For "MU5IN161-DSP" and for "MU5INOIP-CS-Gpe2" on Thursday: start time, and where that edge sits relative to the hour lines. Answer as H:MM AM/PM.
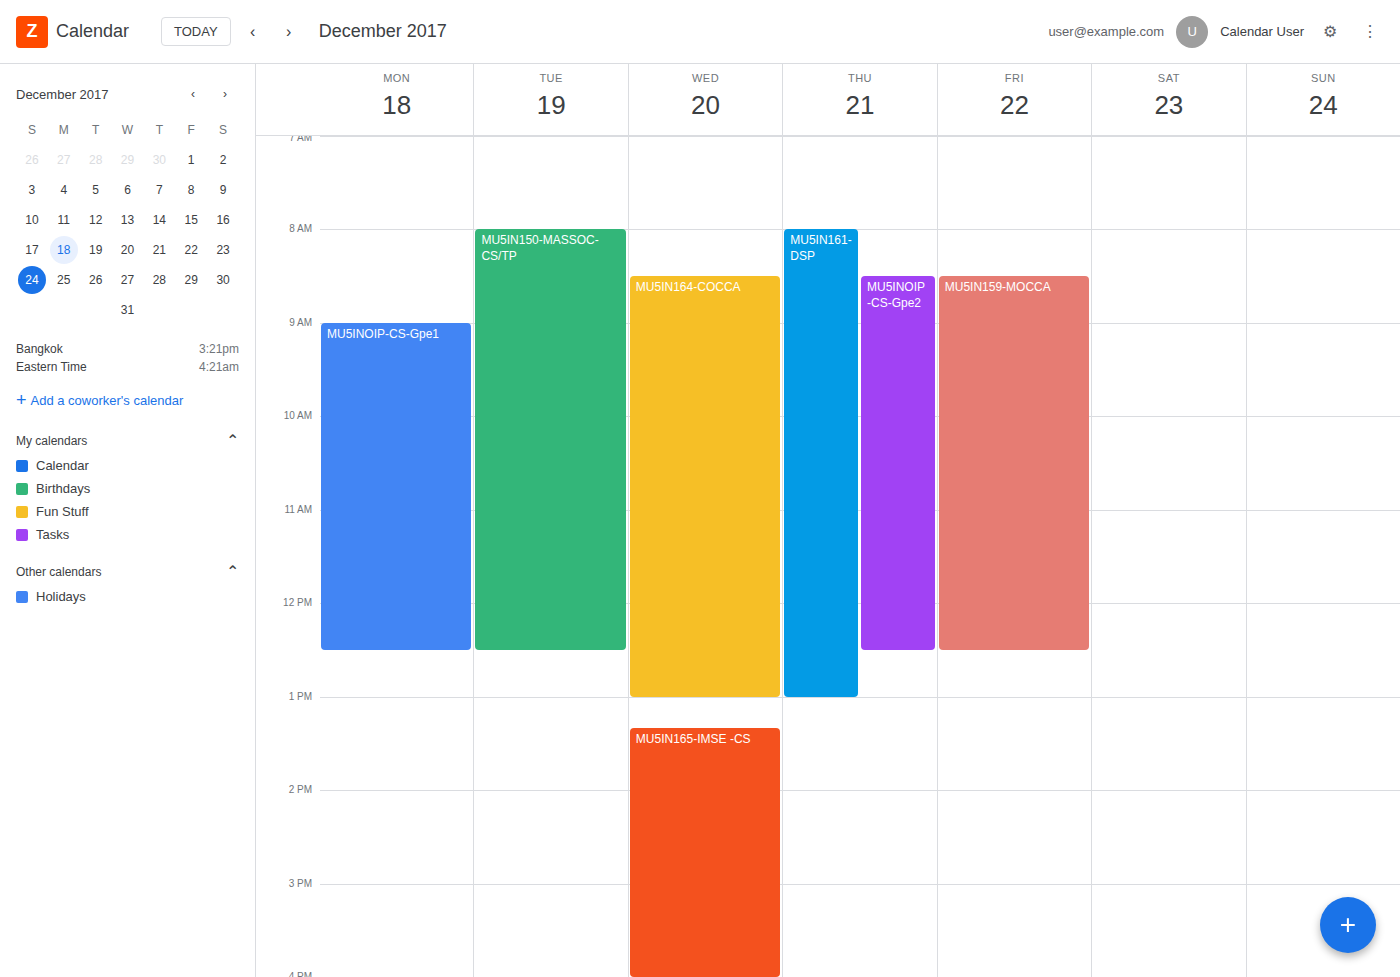
"MU5IN161-DSP": 8:00 AM, exactly on the 8 AM line. "MU5INOIP-CS-Gpe2": 8:30 AM, halfway between the 8 AM and 9 AM lines.